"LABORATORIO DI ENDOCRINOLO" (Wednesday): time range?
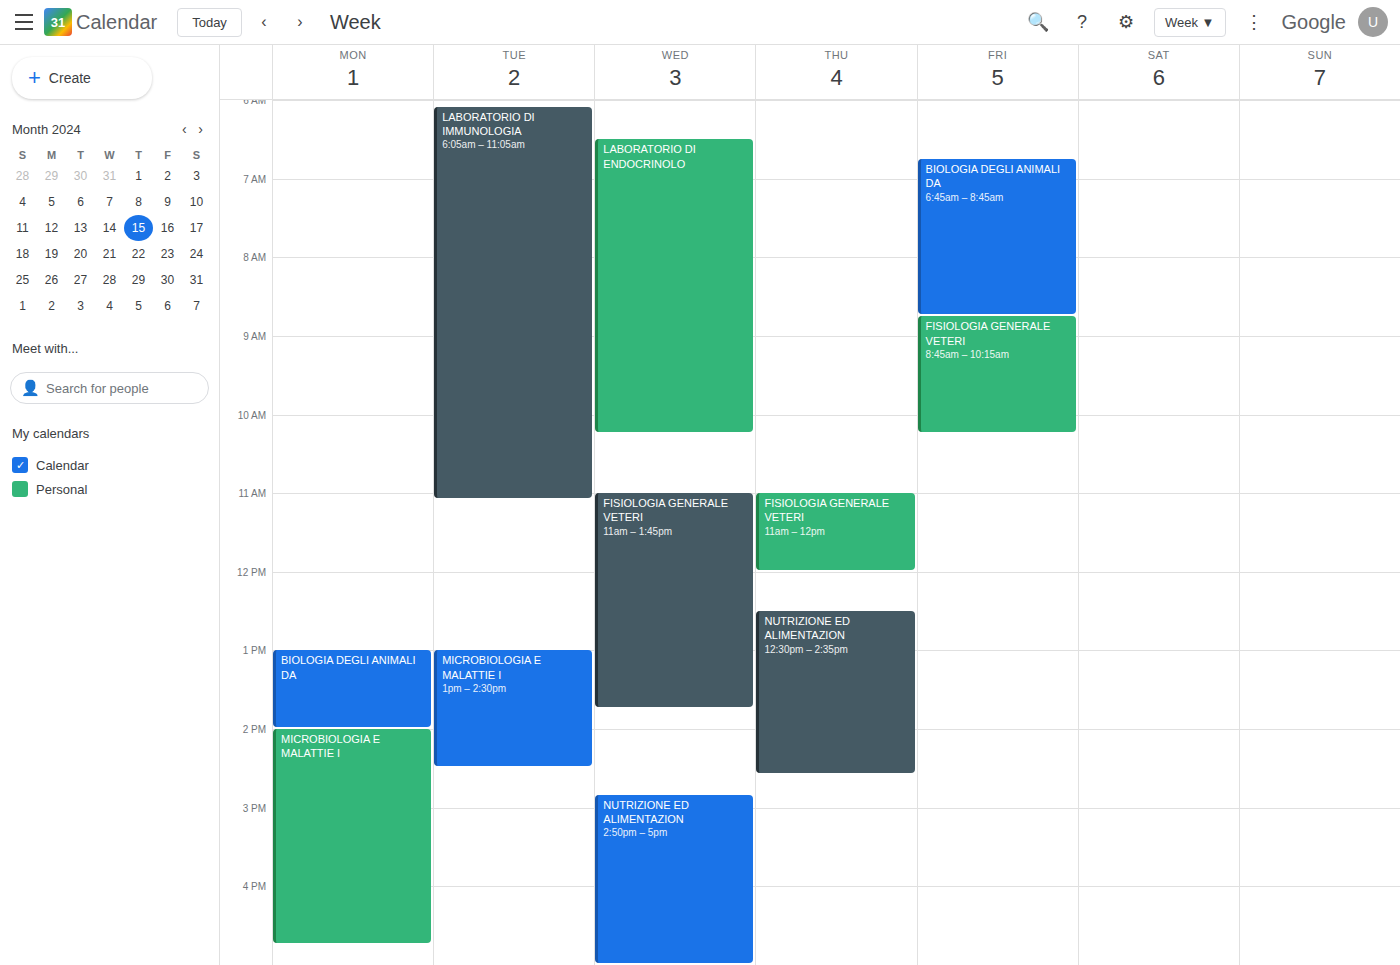
6:30 AM to 10:15 AM